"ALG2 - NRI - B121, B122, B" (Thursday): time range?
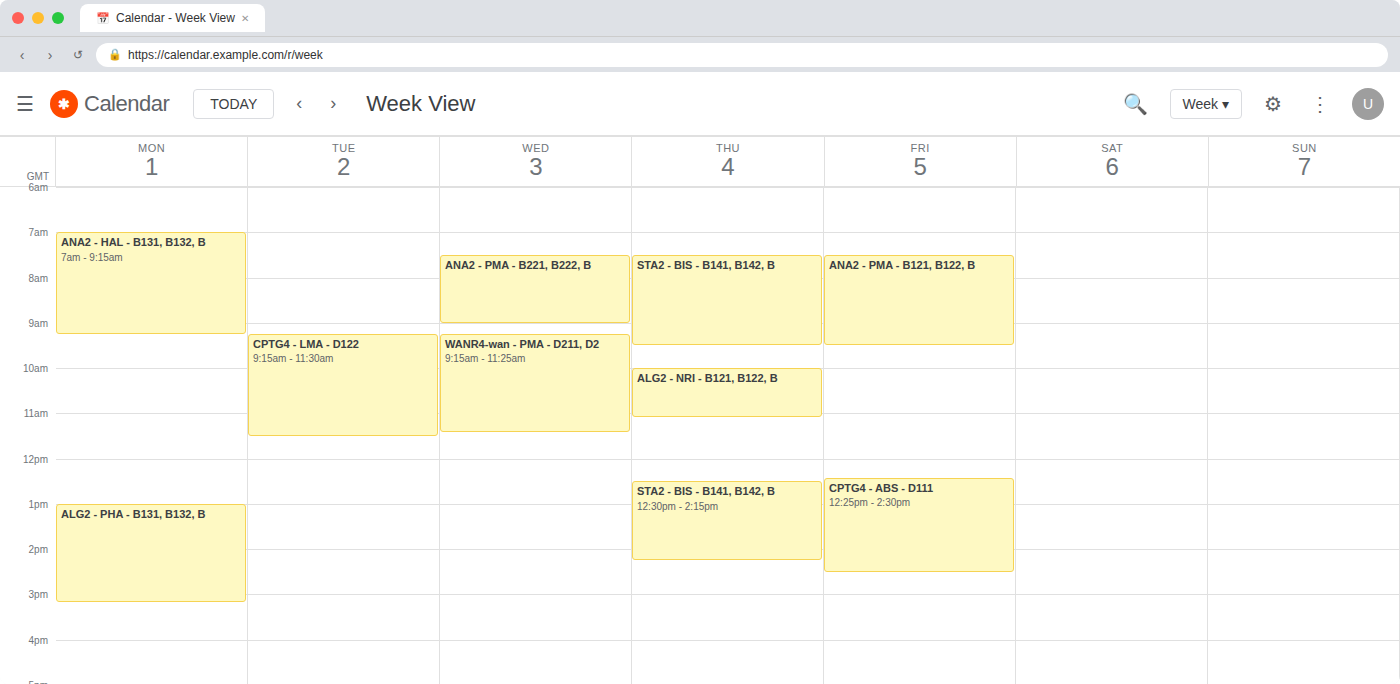
10:00 to 11:05